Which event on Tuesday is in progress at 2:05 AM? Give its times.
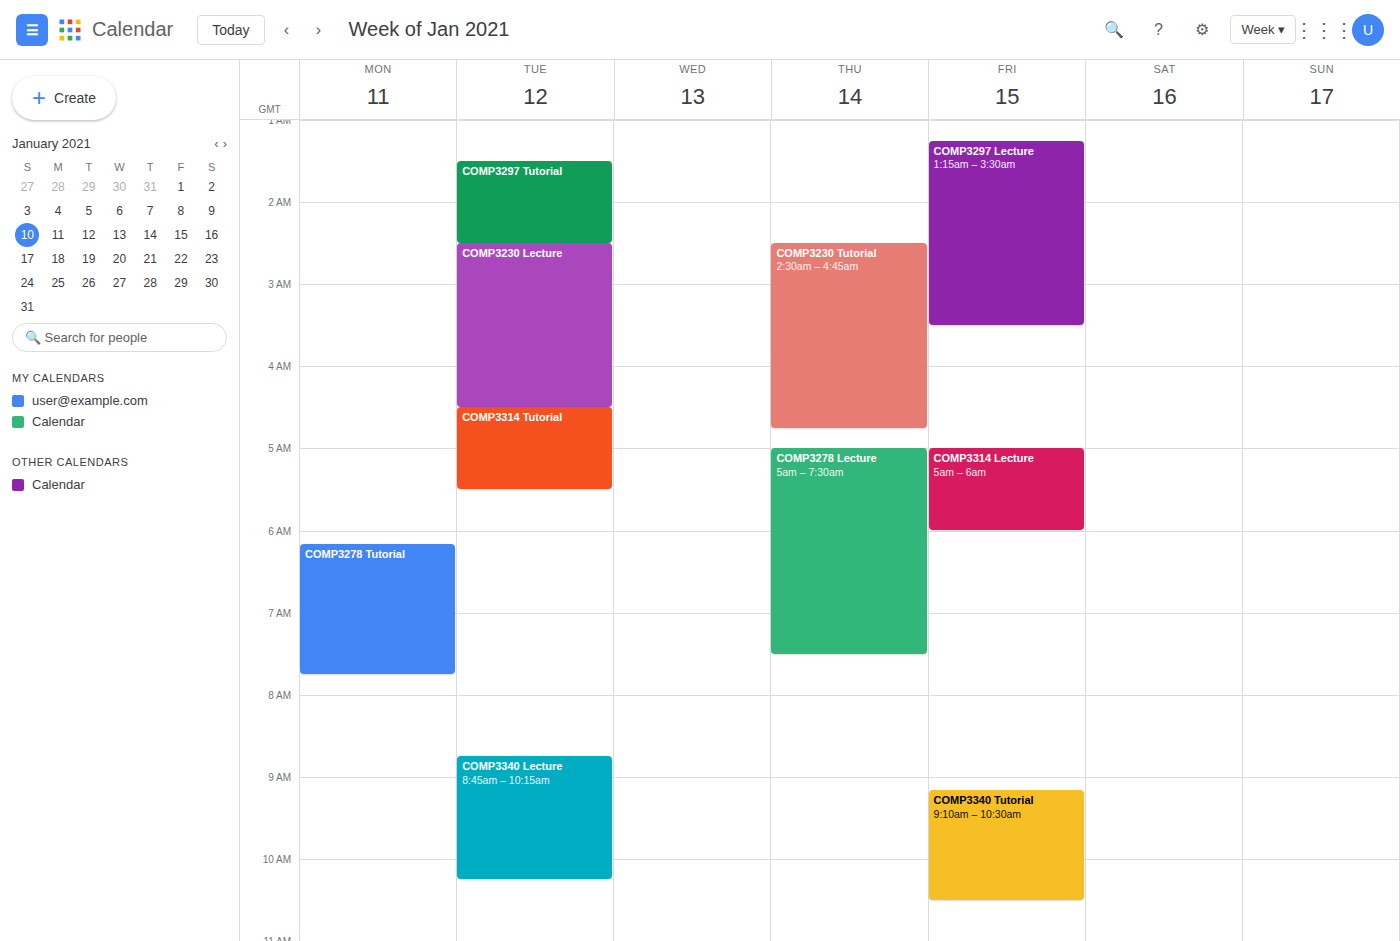
"COMP3297 Tutorial", 1:30 AM to 2:30 AM